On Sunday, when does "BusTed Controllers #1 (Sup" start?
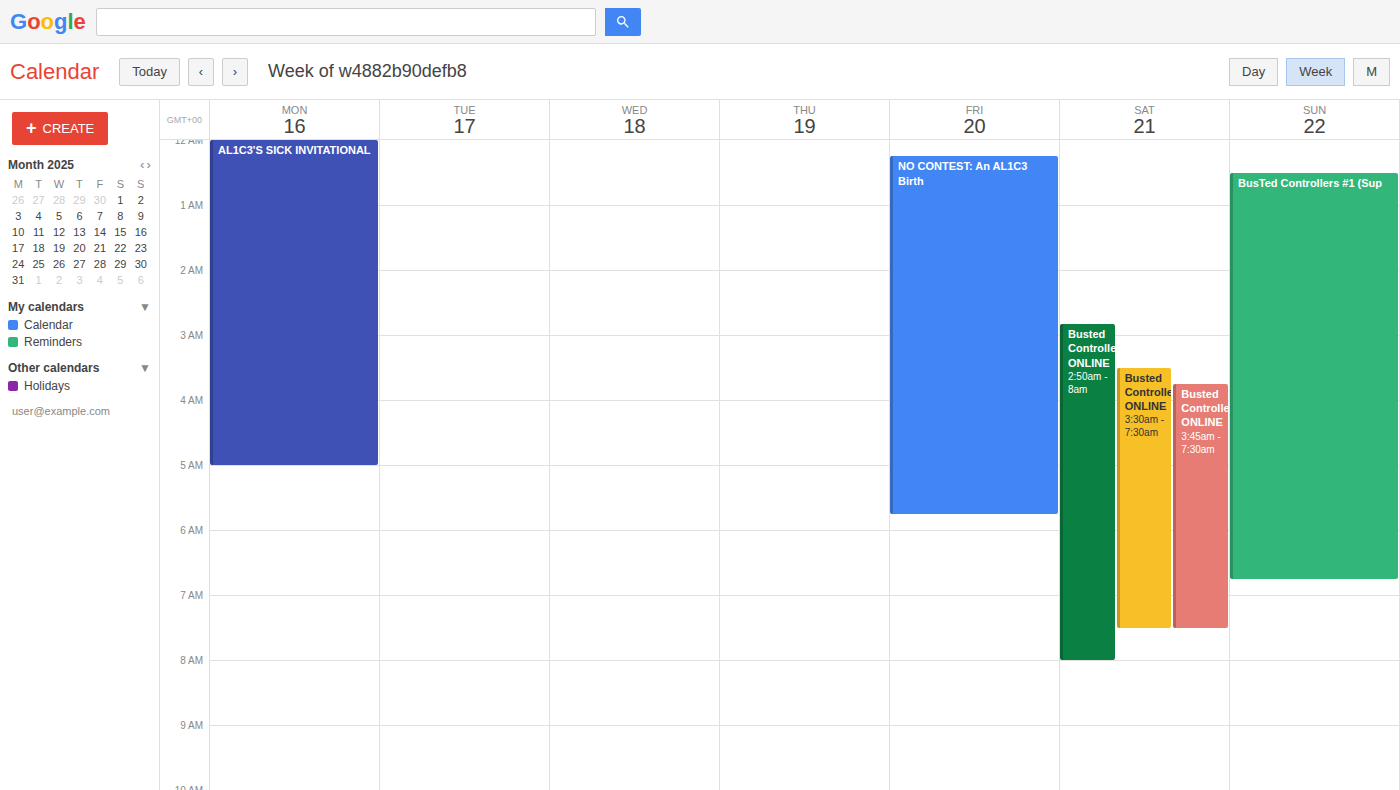
00:30